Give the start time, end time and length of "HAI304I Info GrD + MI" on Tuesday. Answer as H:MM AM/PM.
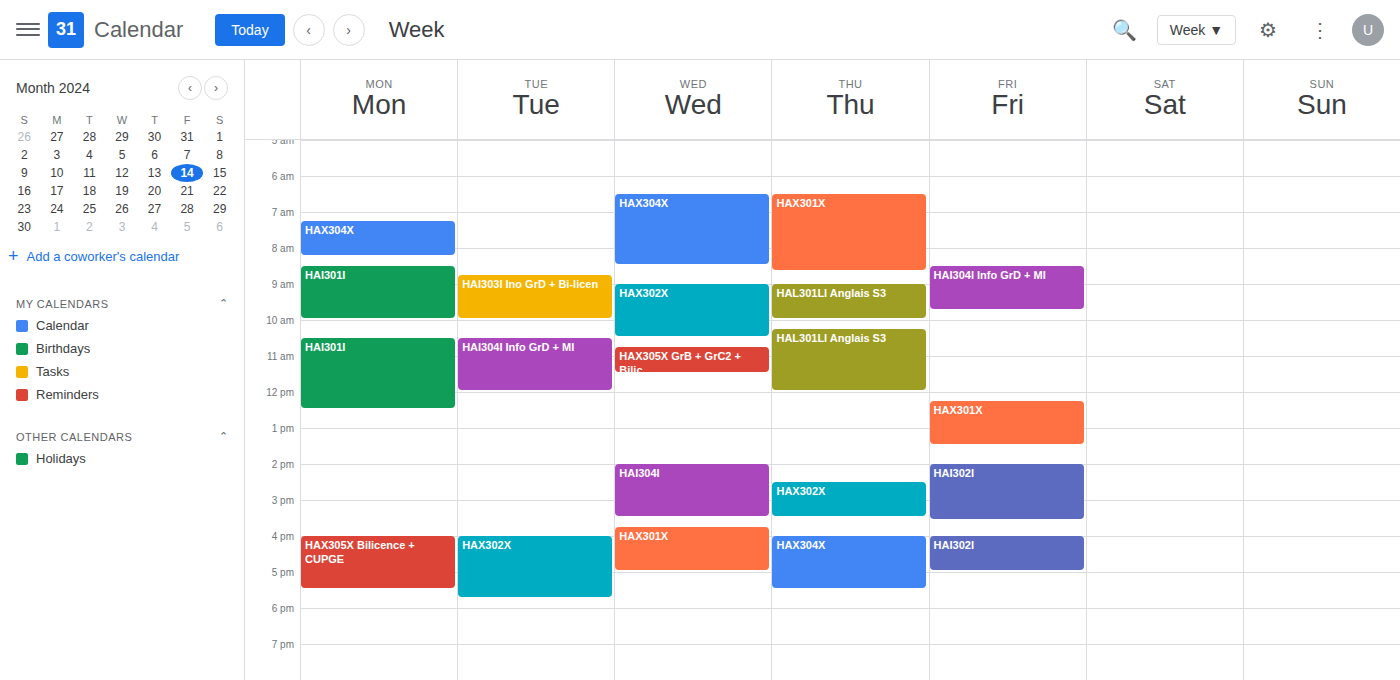
10:30 AM to 12:00 PM, 1 hour 30 minutes